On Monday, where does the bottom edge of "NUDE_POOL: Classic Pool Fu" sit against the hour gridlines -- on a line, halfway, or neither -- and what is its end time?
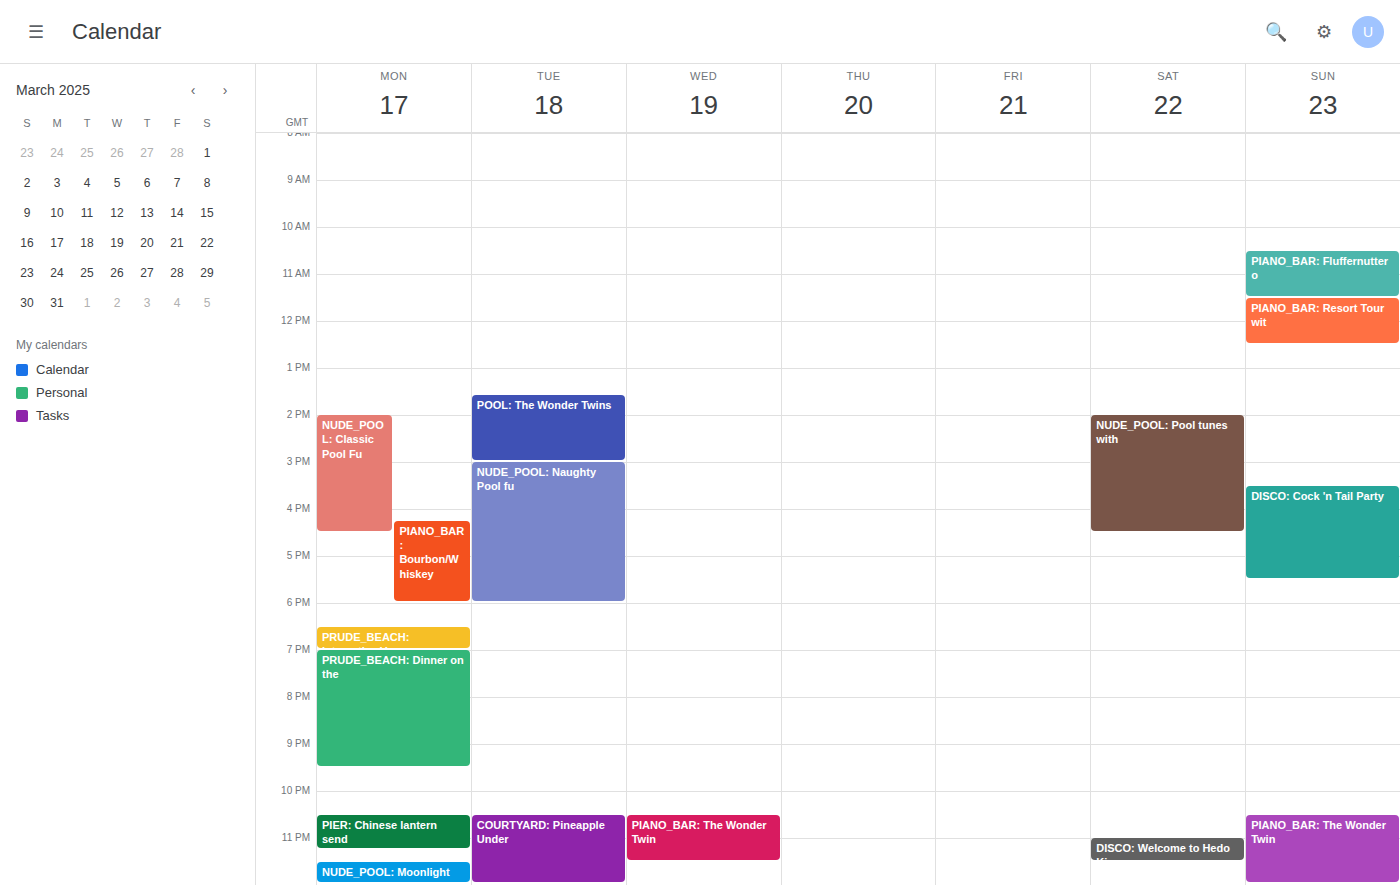
4:30 PM -- halfway between the 4 PM and 5 PM lines.